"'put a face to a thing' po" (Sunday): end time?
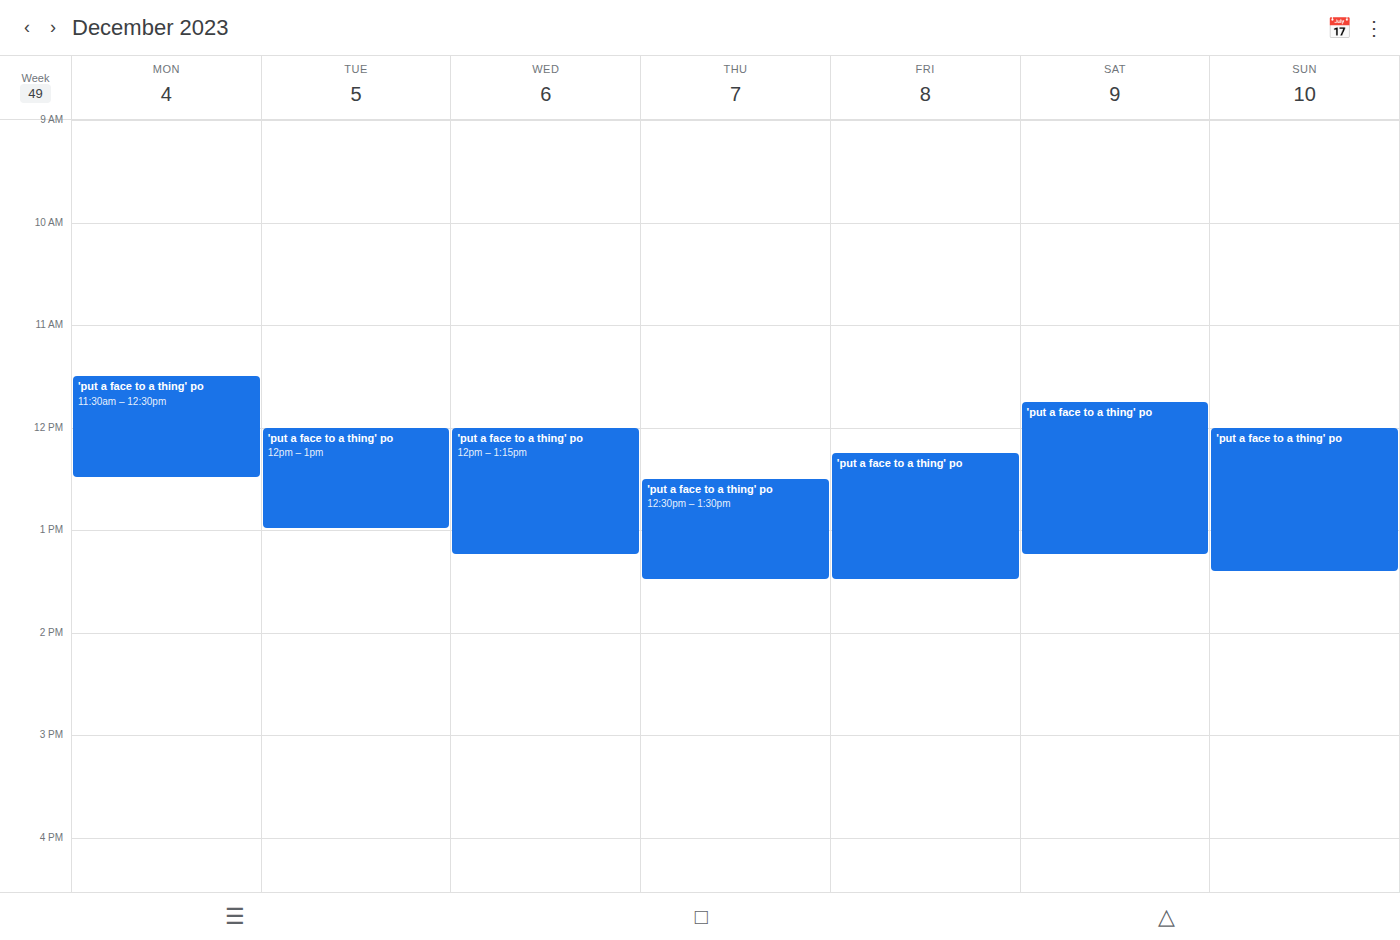
1:25 PM